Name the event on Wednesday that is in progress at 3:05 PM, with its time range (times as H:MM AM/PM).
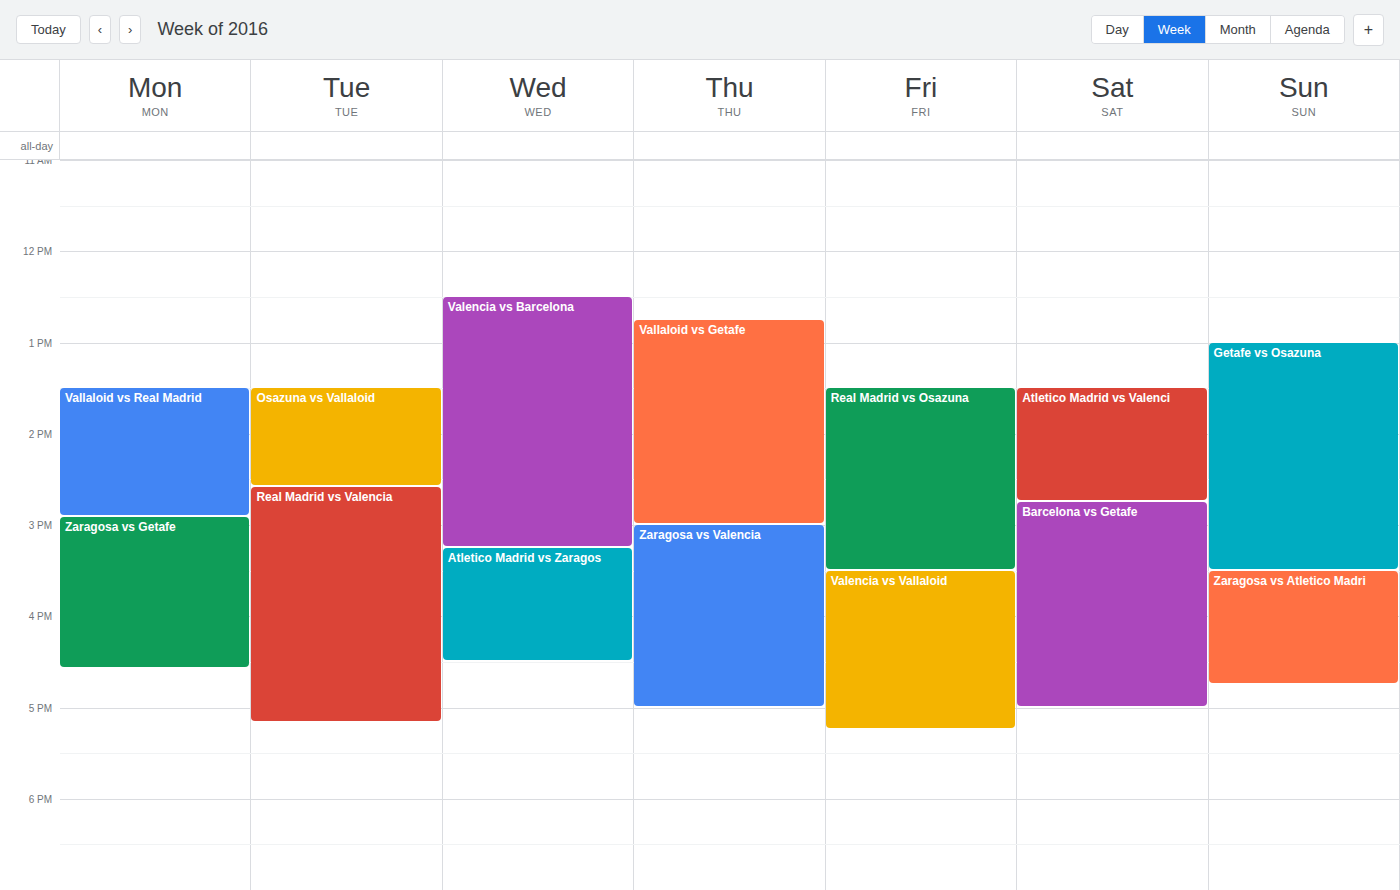
"Valencia vs Barcelona", 12:30 PM to 3:15 PM